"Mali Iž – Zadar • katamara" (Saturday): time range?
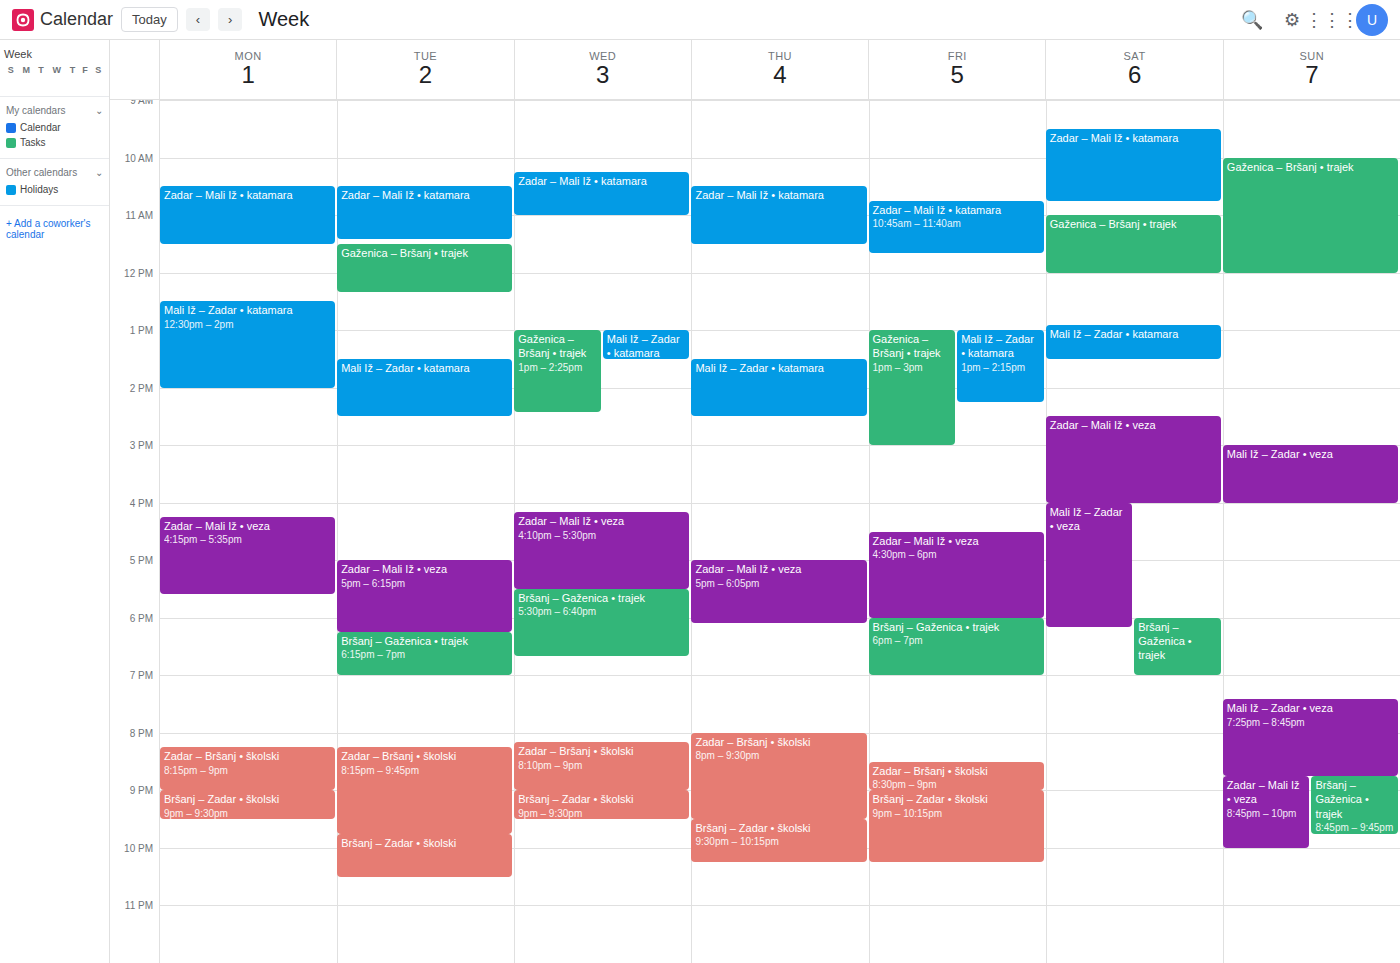
12:55 PM to 1:30 PM